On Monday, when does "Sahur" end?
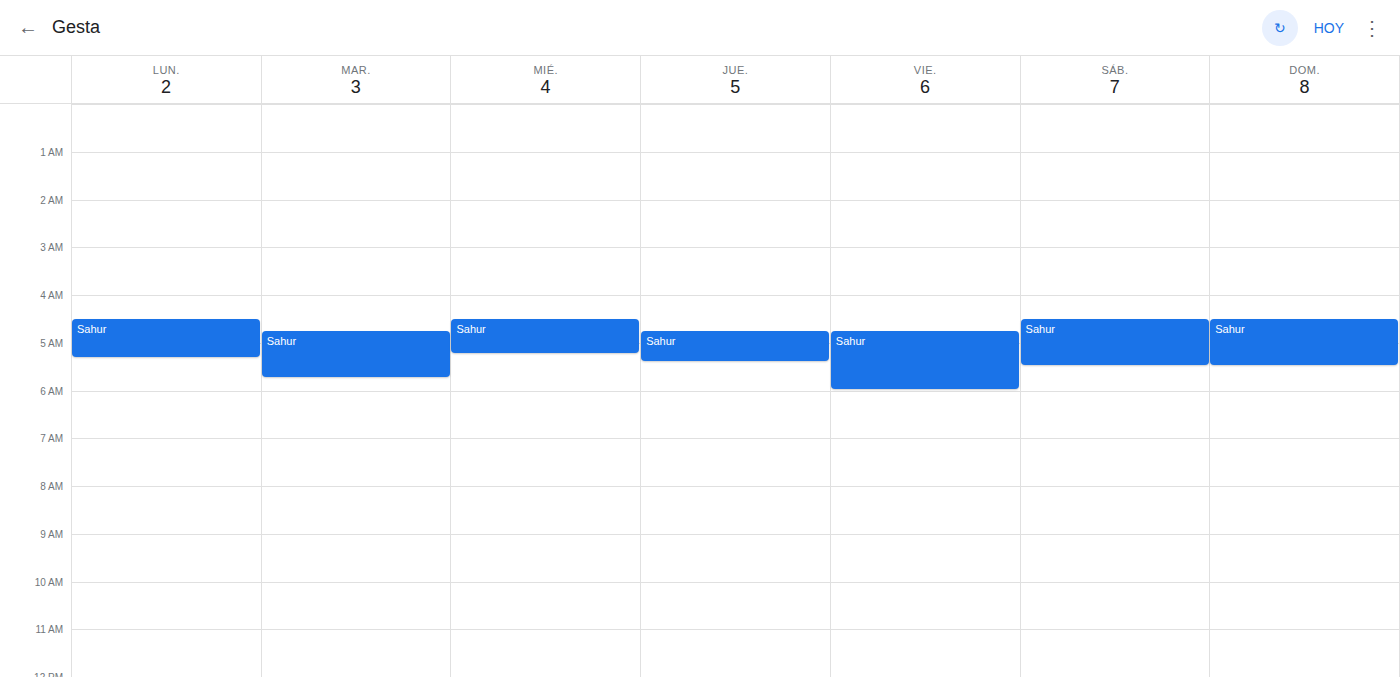
5:20 AM